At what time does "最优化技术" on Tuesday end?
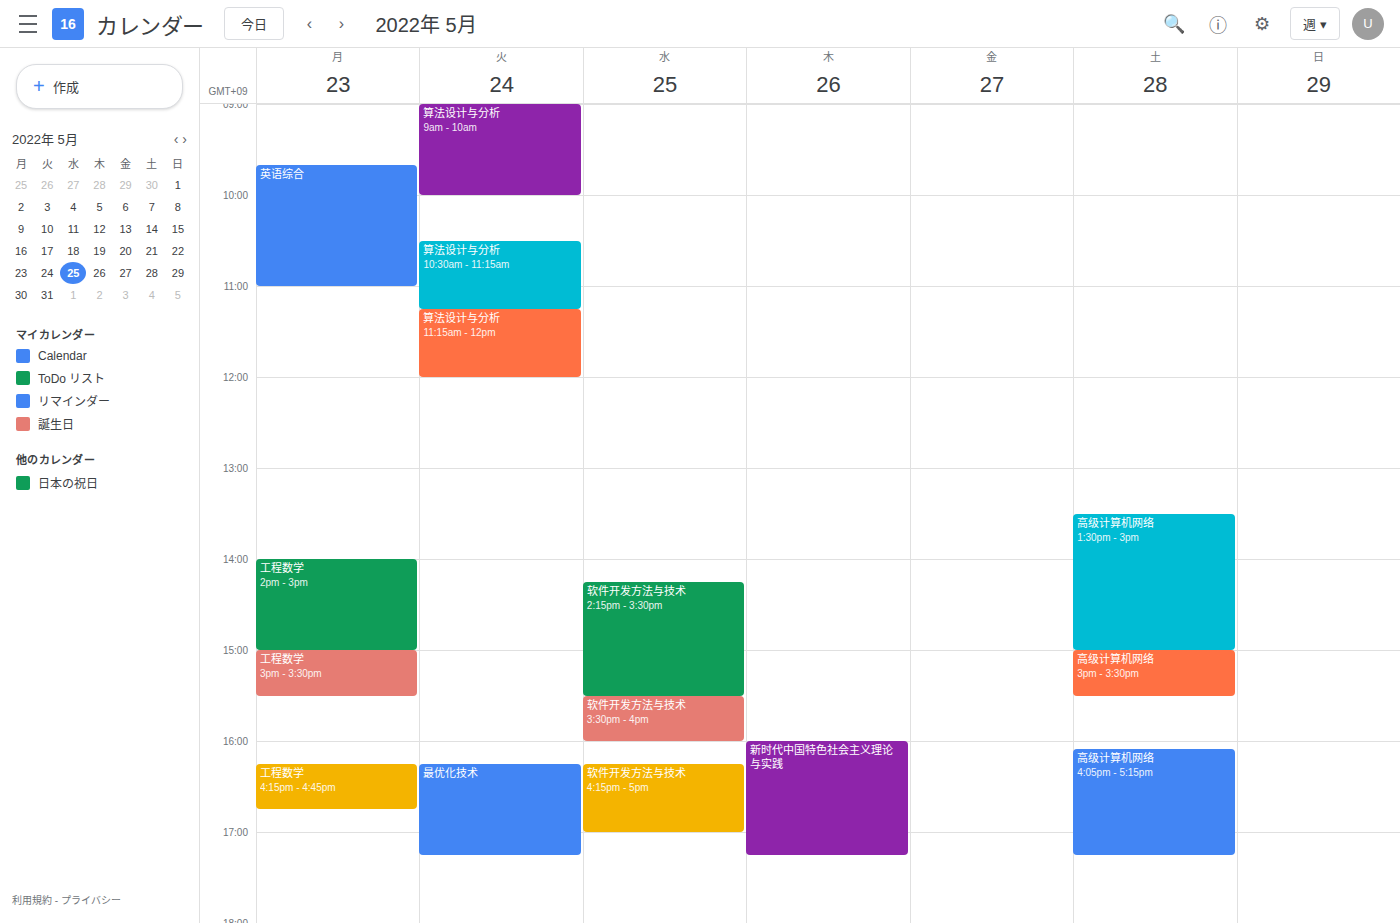
5:15 PM